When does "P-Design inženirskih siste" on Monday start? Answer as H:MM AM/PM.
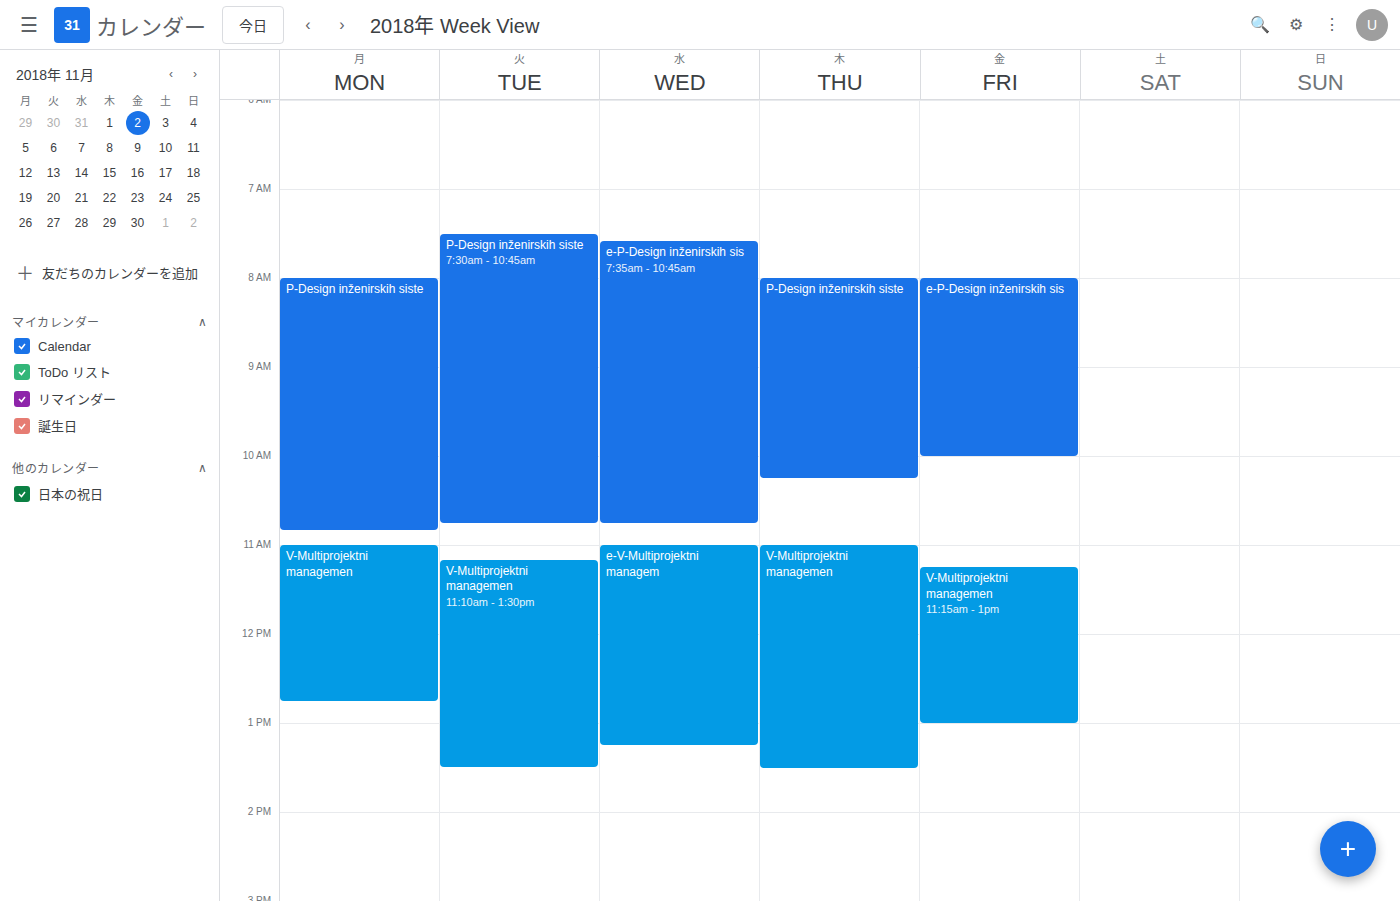
8:00 AM